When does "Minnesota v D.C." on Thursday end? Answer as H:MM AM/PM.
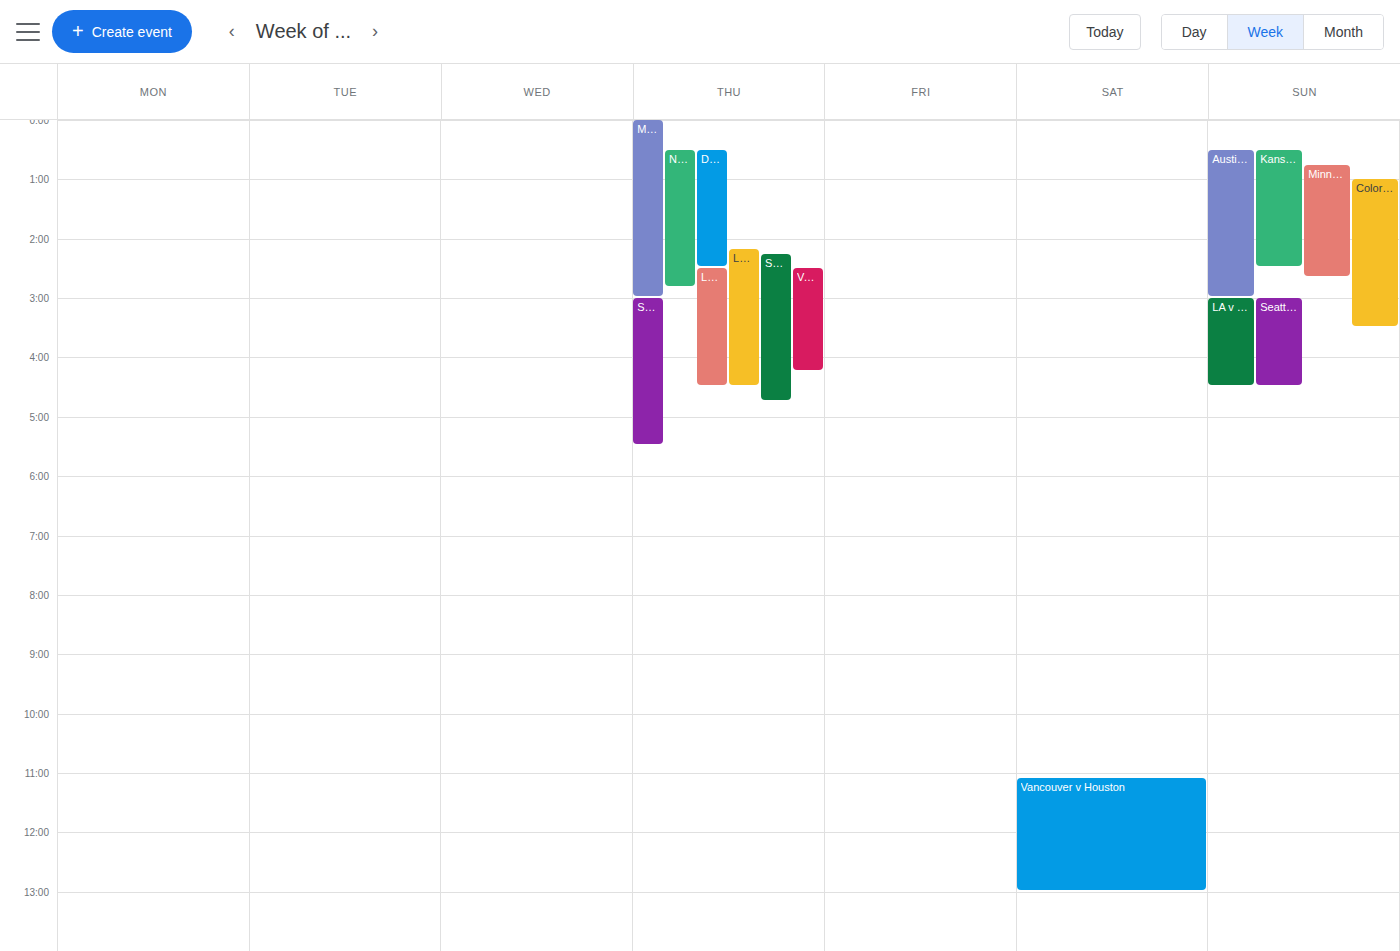
3:00 AM